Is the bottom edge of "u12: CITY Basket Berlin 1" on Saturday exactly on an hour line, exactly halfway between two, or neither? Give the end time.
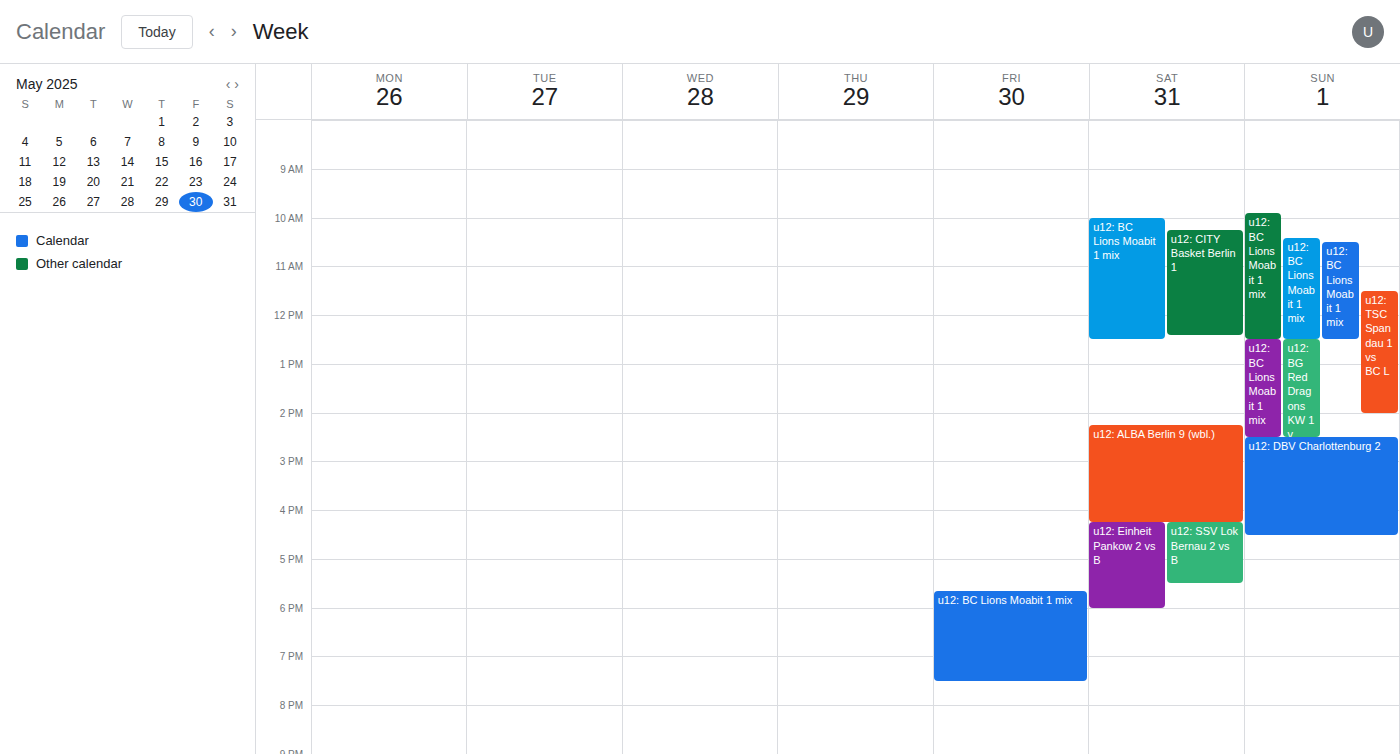
12:25 -- neither: 25 minutes below the 12:00 line and 35 minutes above the 13:00 line.